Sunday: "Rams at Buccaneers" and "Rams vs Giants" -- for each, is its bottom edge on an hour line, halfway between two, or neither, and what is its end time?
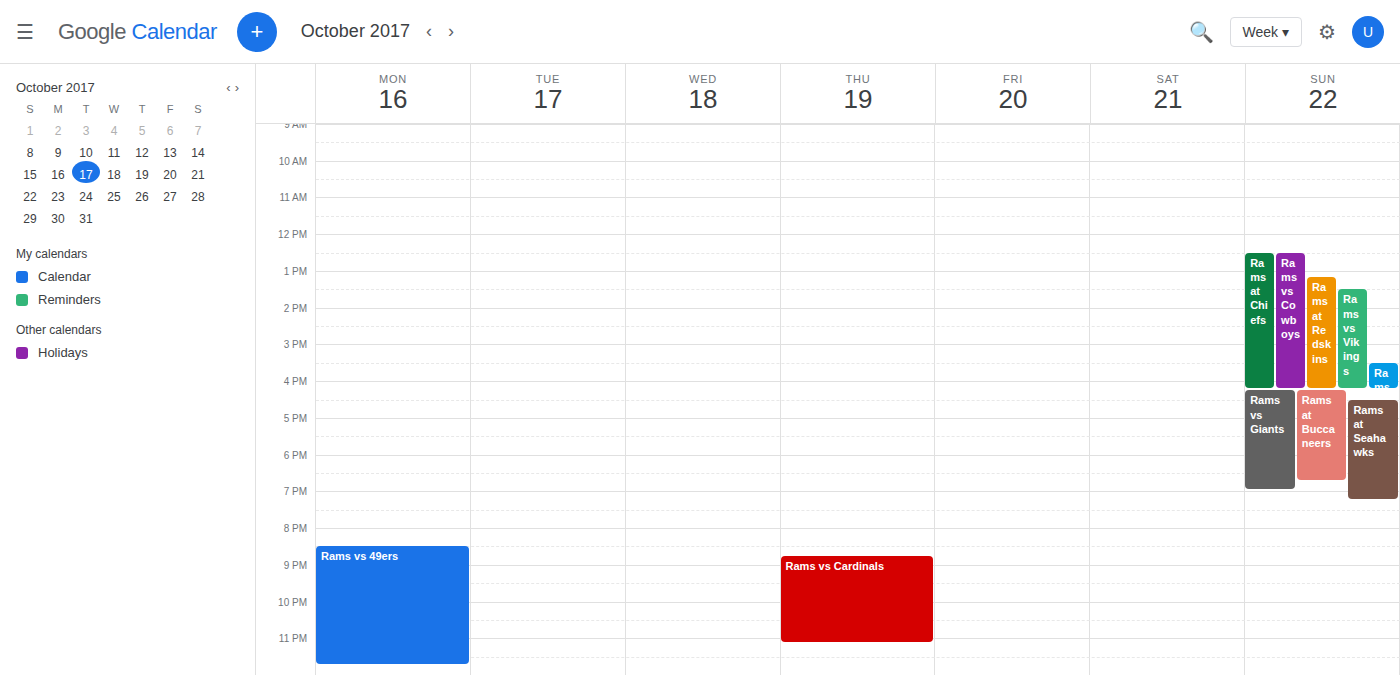
"Rams at Buccaneers": 6:45 PM, neither: three quarters of the way from the 6 PM line to the 7 PM line. "Rams vs Giants": 7:00 PM, exactly on the 7 PM line.